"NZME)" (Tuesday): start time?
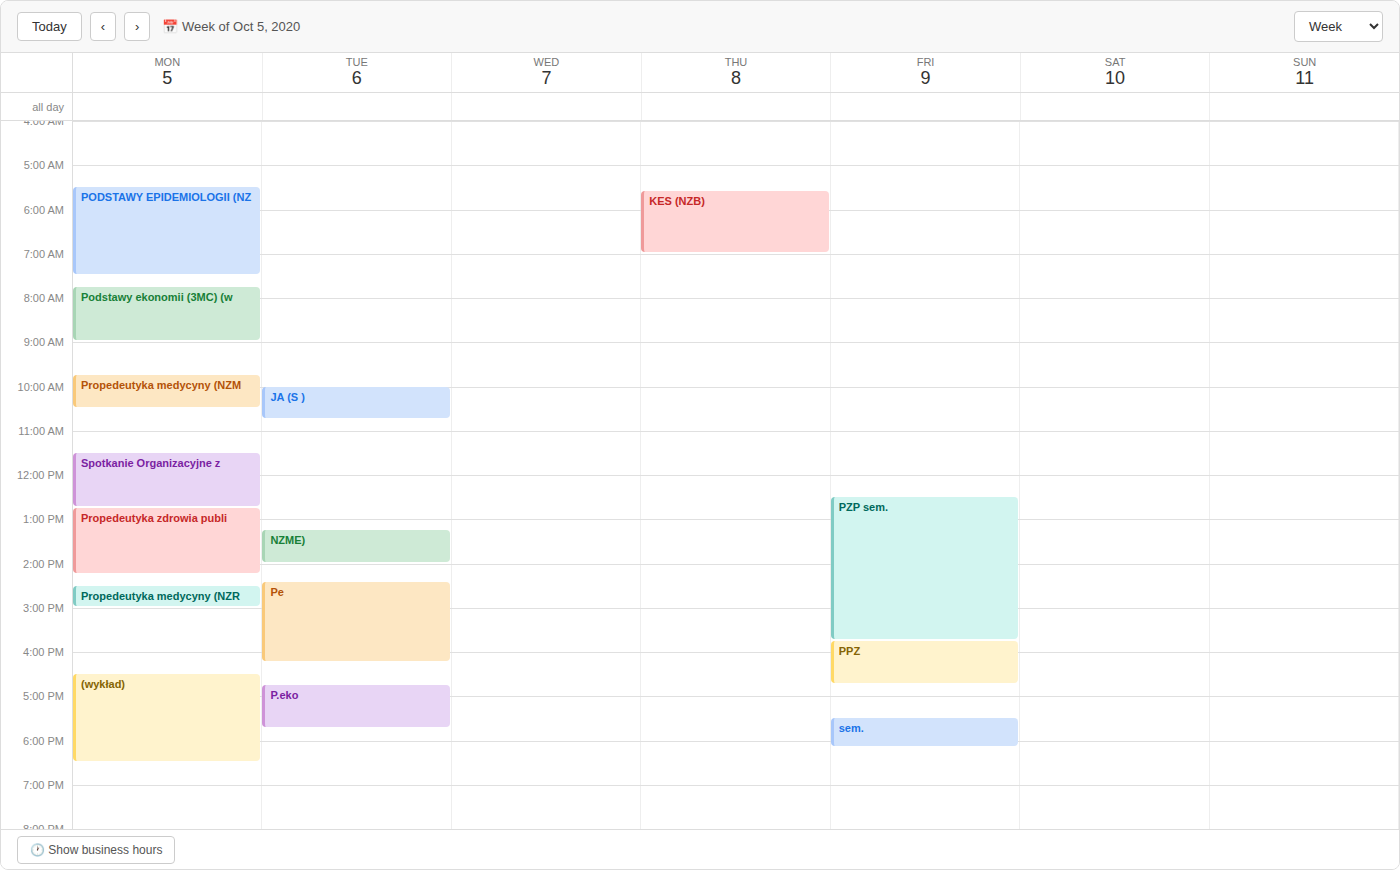
1:15 PM